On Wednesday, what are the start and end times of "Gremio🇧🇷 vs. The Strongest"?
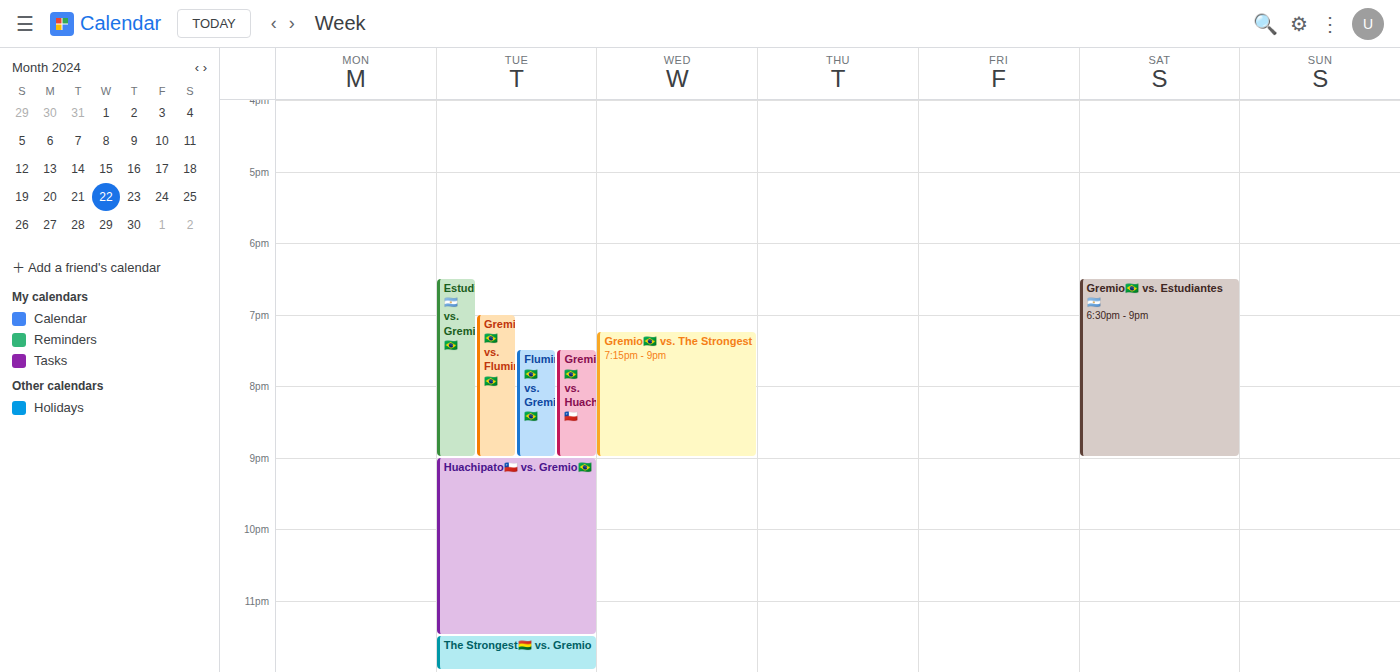
7:15 PM to 9:00 PM